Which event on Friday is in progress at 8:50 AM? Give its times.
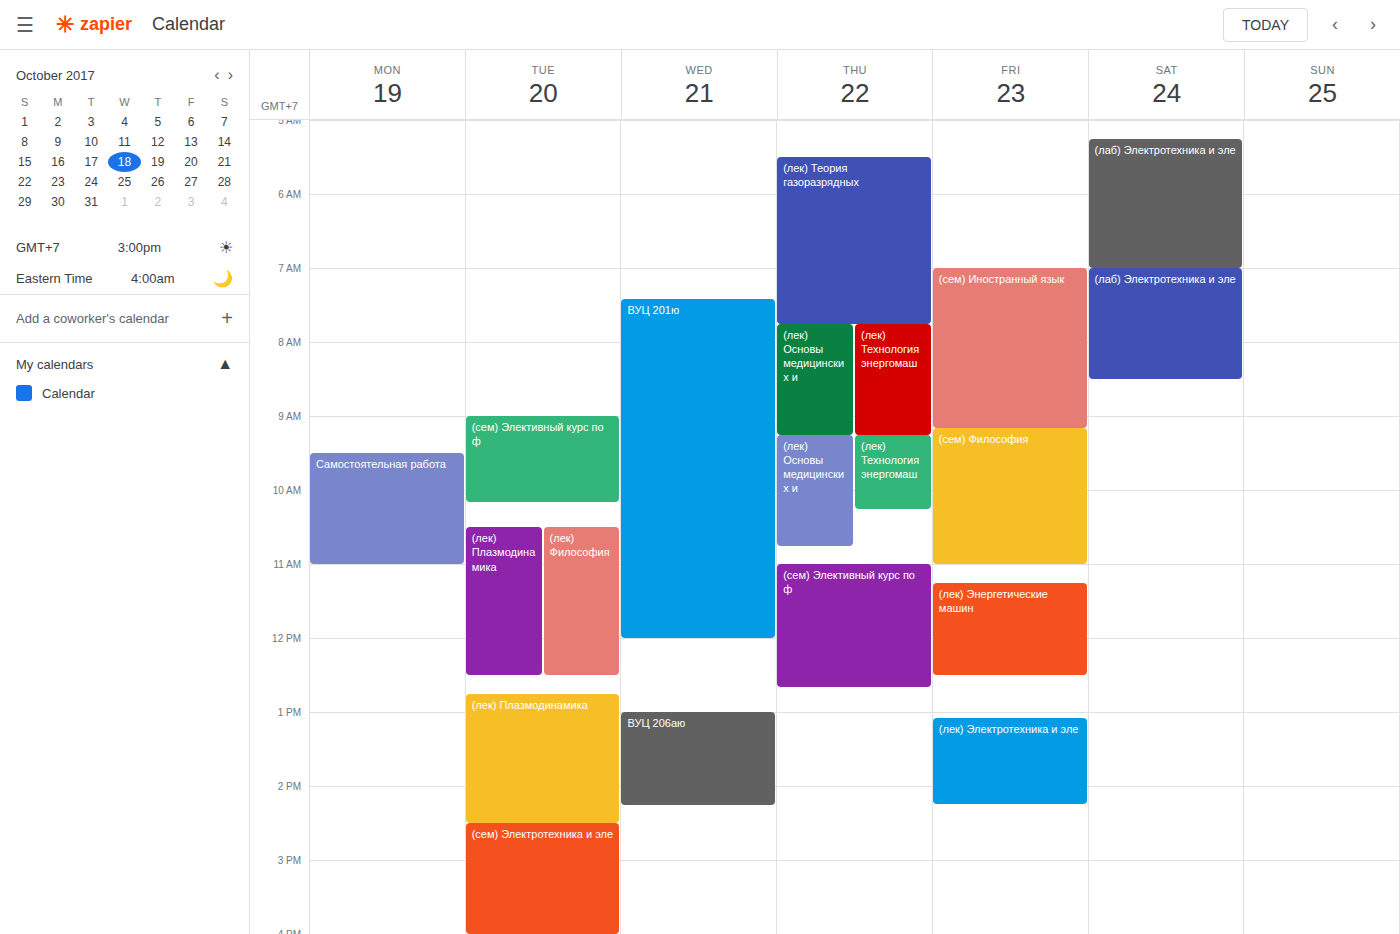
"(сем) Иностранный язык", 7:00 AM to 9:10 AM